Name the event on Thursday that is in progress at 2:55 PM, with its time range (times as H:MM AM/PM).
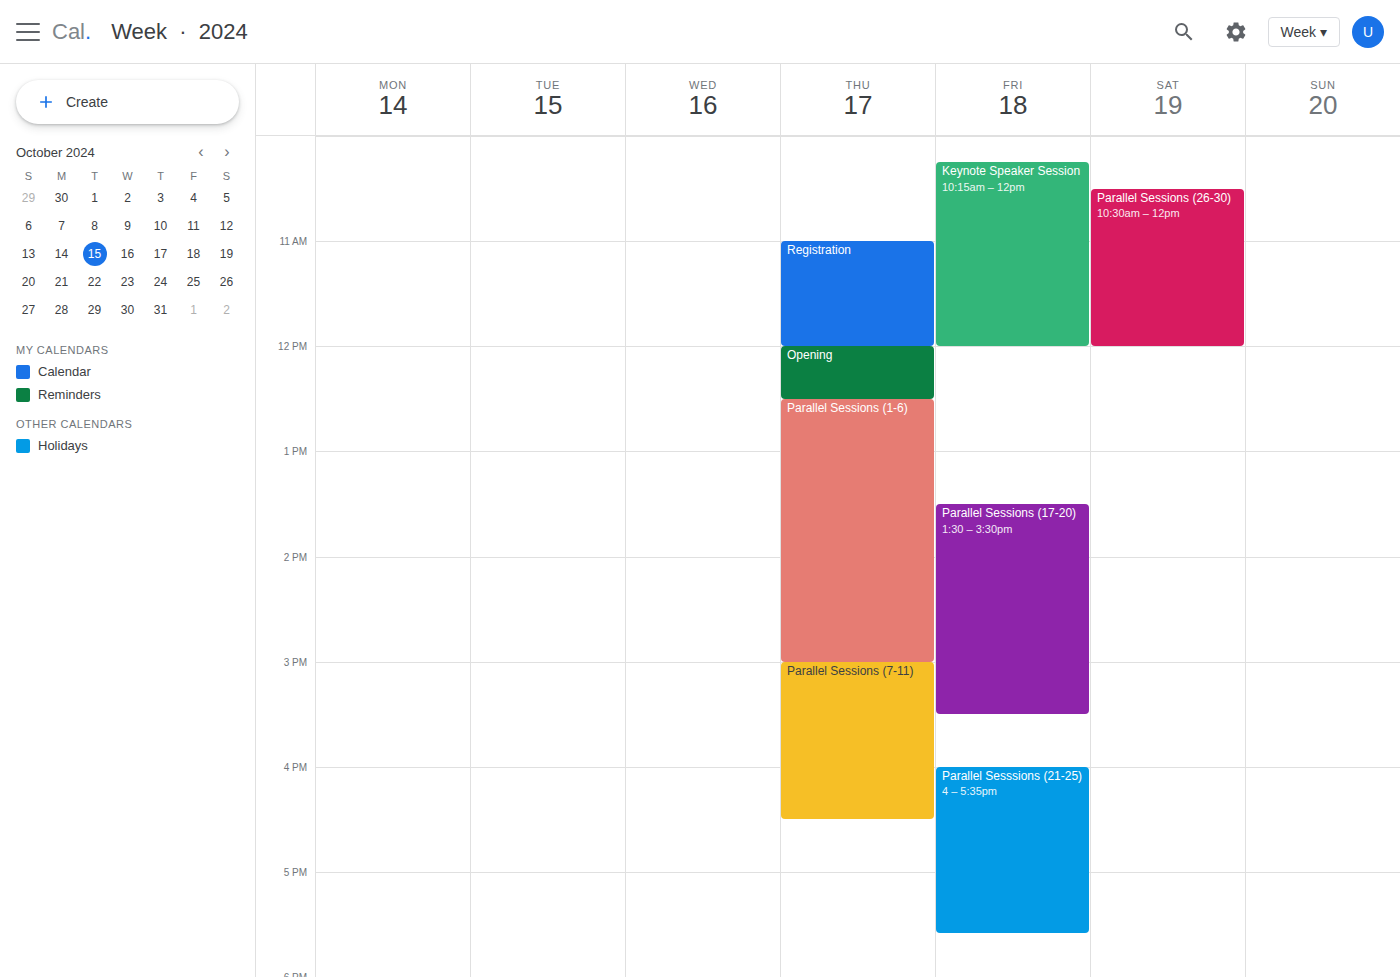
"Parallel Sessions (1-6)", 12:30 PM to 3:00 PM